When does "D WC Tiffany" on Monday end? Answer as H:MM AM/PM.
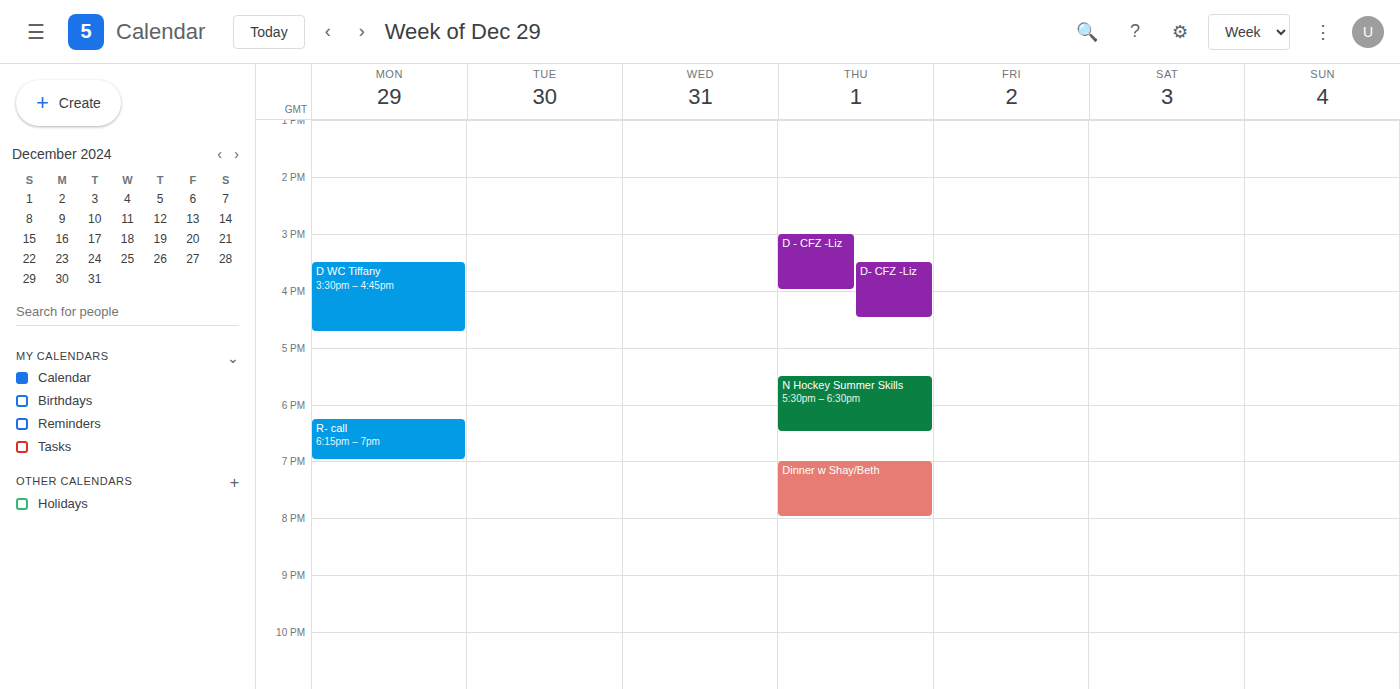
4:45 PM